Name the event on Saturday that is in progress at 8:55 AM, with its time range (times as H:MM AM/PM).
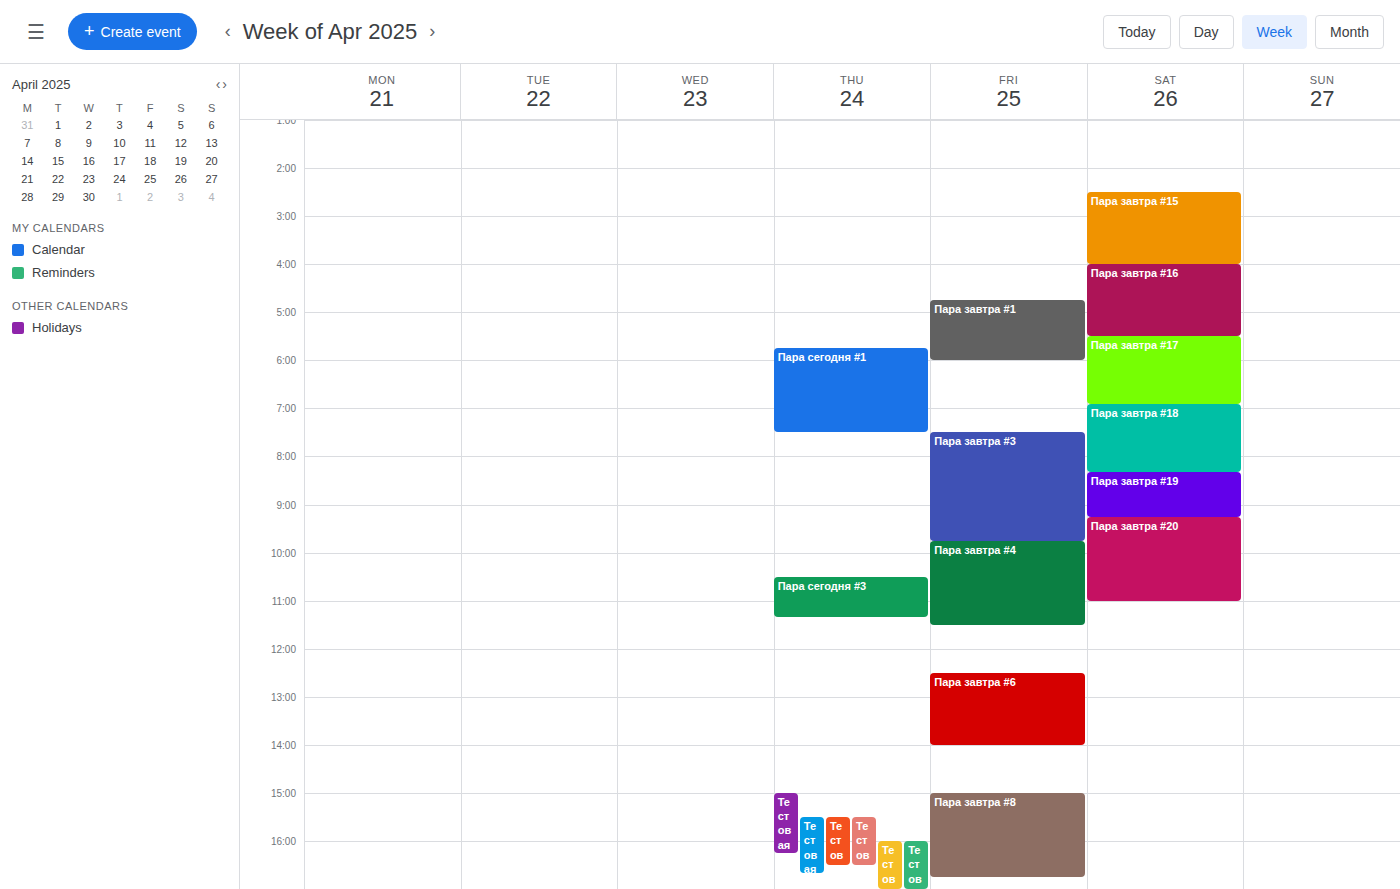
"Пара завтра #19", 8:20 AM to 9:15 AM